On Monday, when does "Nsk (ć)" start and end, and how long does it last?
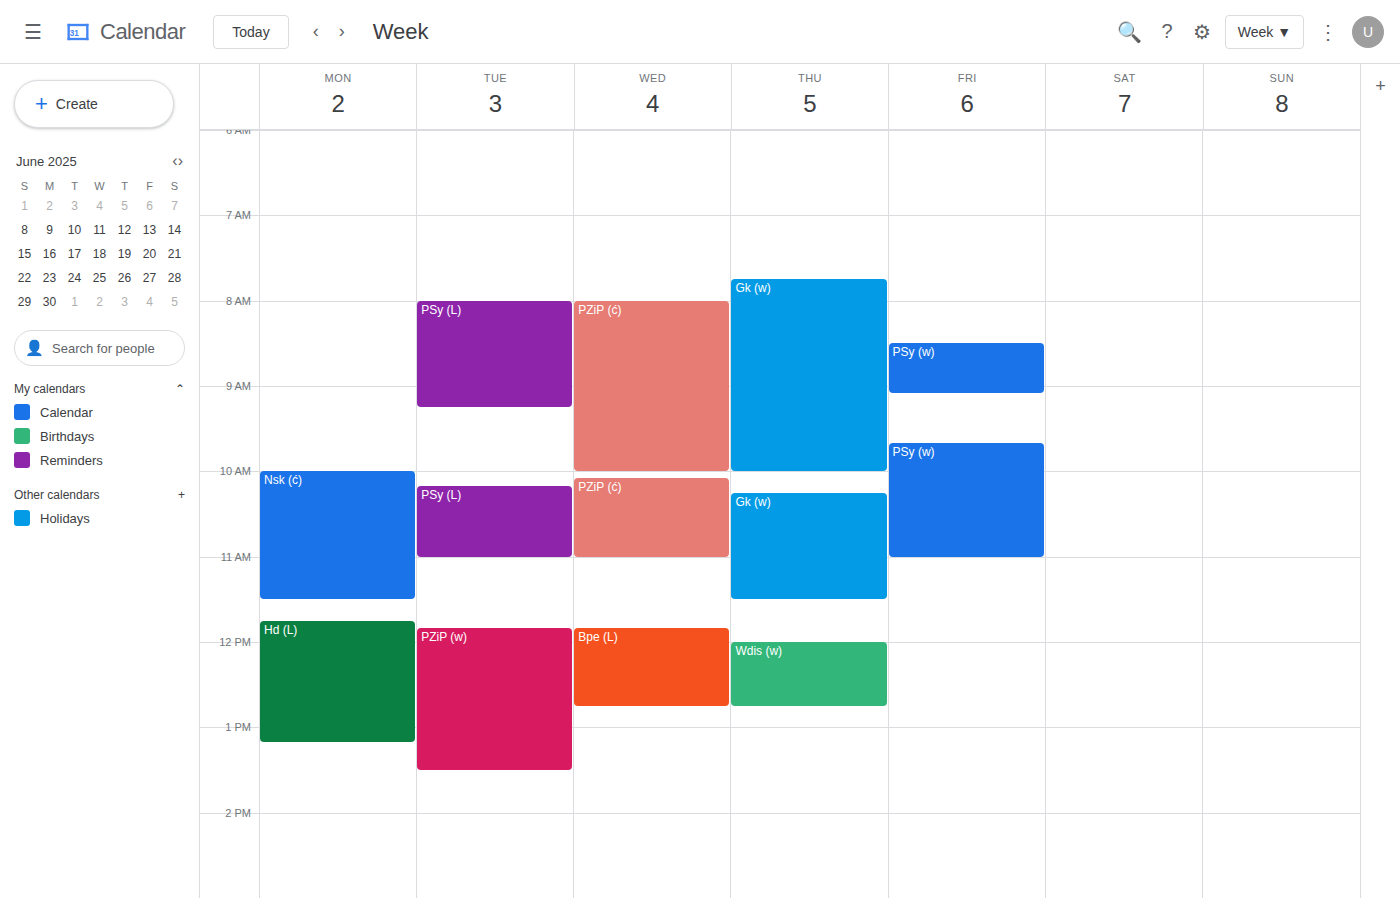
10:00 AM to 11:30 AM, 1 hour 30 minutes